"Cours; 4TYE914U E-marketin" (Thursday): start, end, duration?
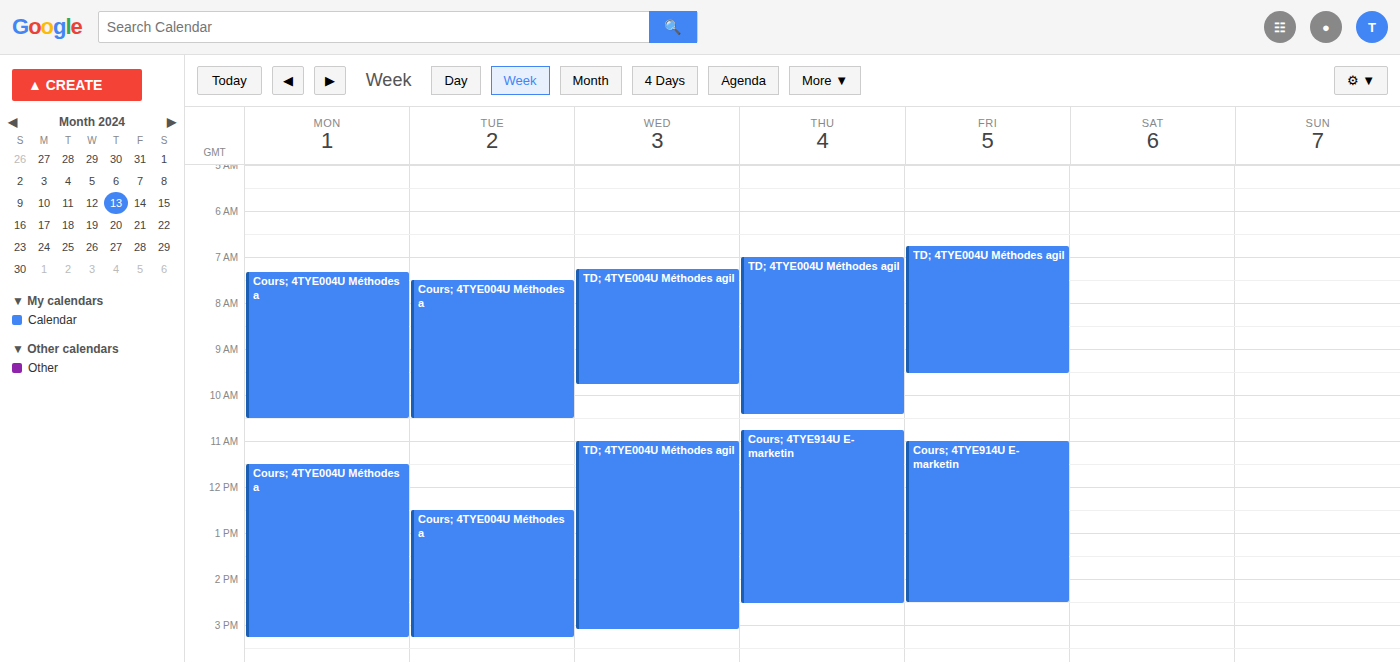
10:45 AM to 2:30 PM, 3 hours 45 minutes